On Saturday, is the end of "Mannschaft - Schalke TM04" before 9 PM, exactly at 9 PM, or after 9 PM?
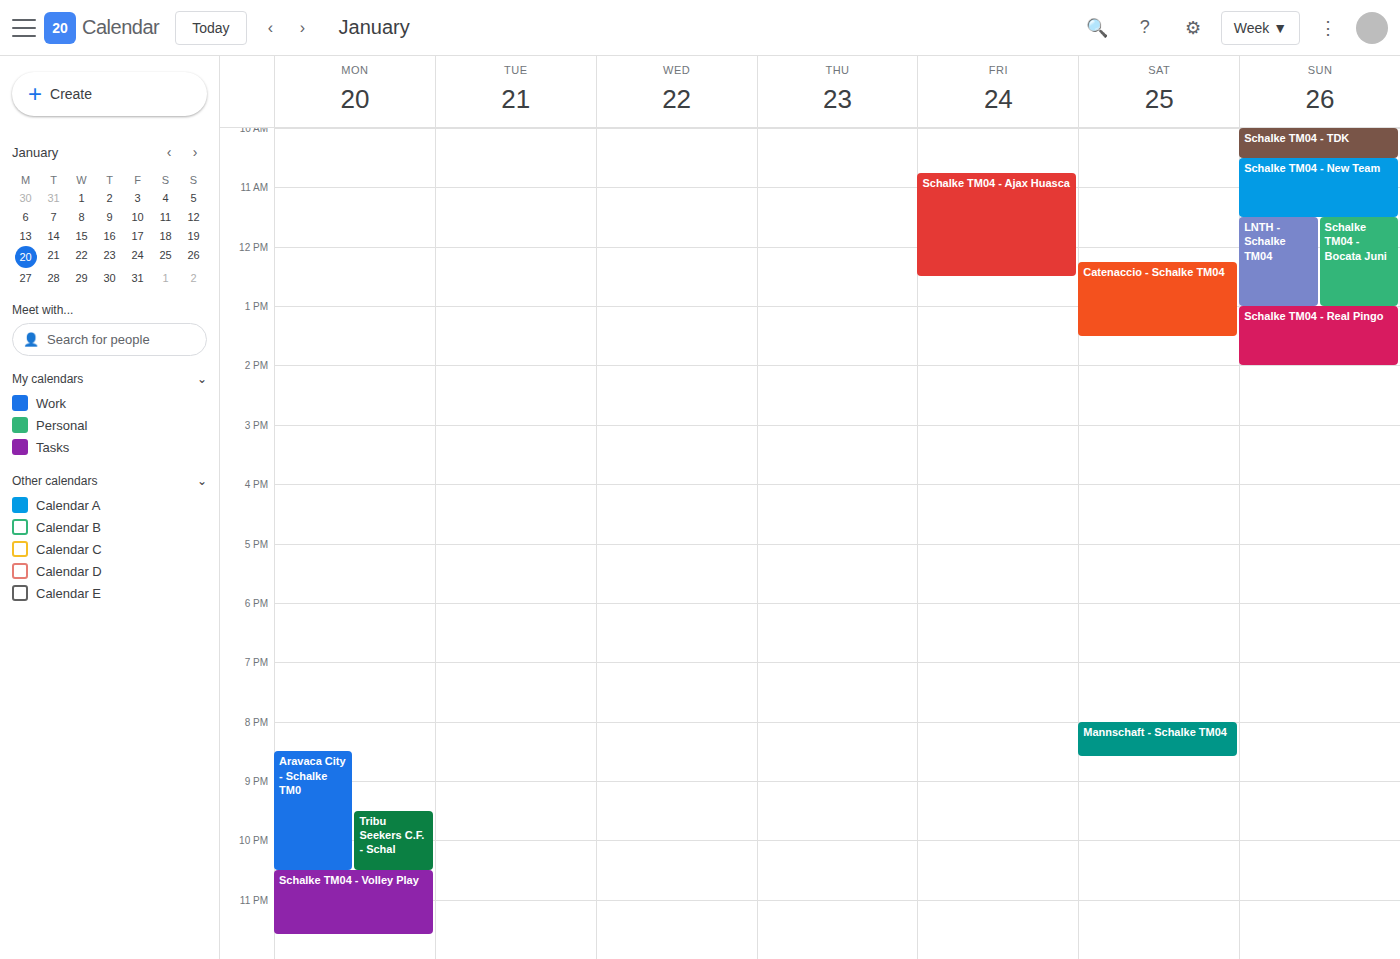
8:35 PM -- before 9 PM, 25 minutes above the 9 PM line.